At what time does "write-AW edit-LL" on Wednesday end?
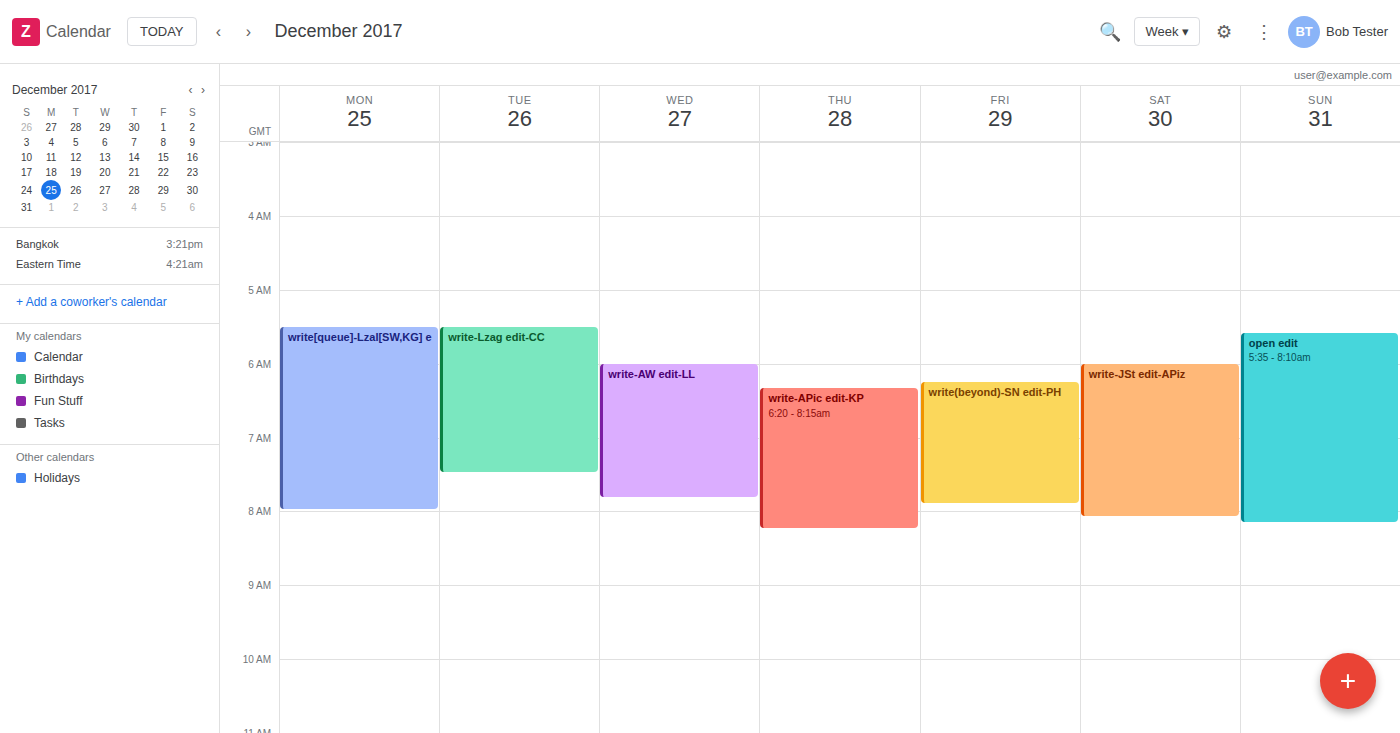
7:50 AM